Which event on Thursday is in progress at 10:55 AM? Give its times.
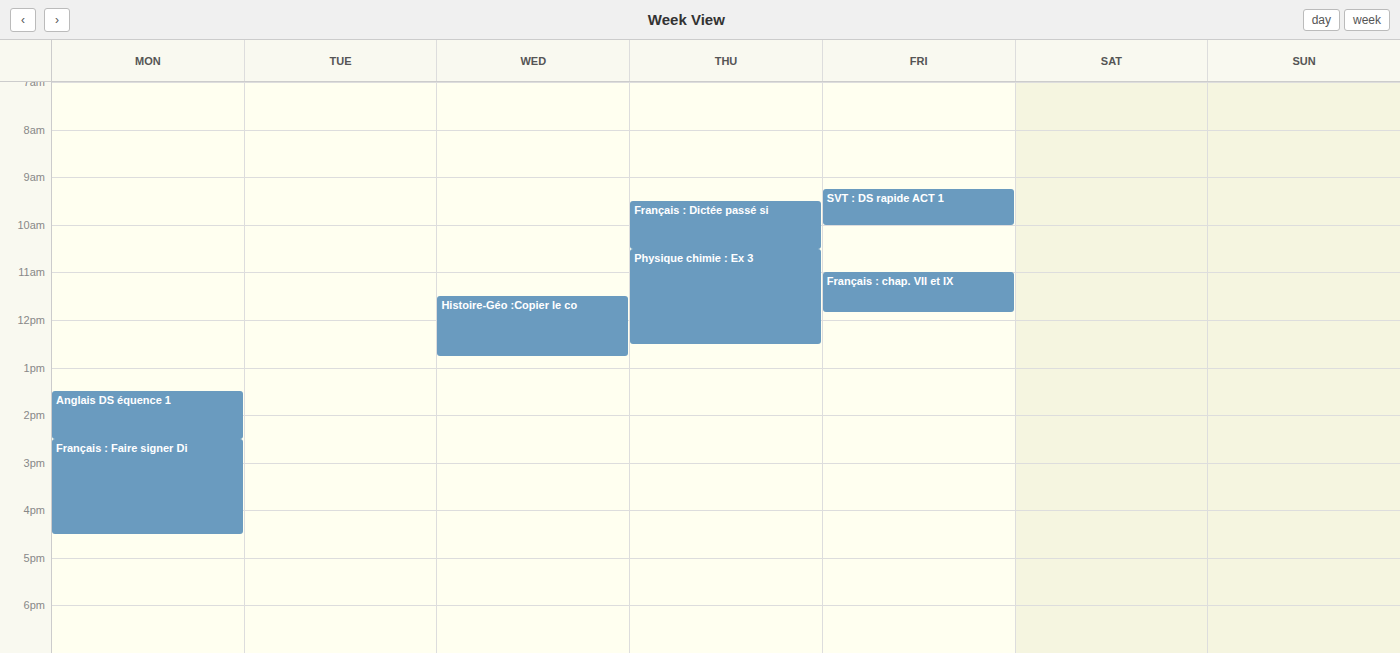
"Physique chimie : Ex 3", 10:30 AM to 12:30 PM